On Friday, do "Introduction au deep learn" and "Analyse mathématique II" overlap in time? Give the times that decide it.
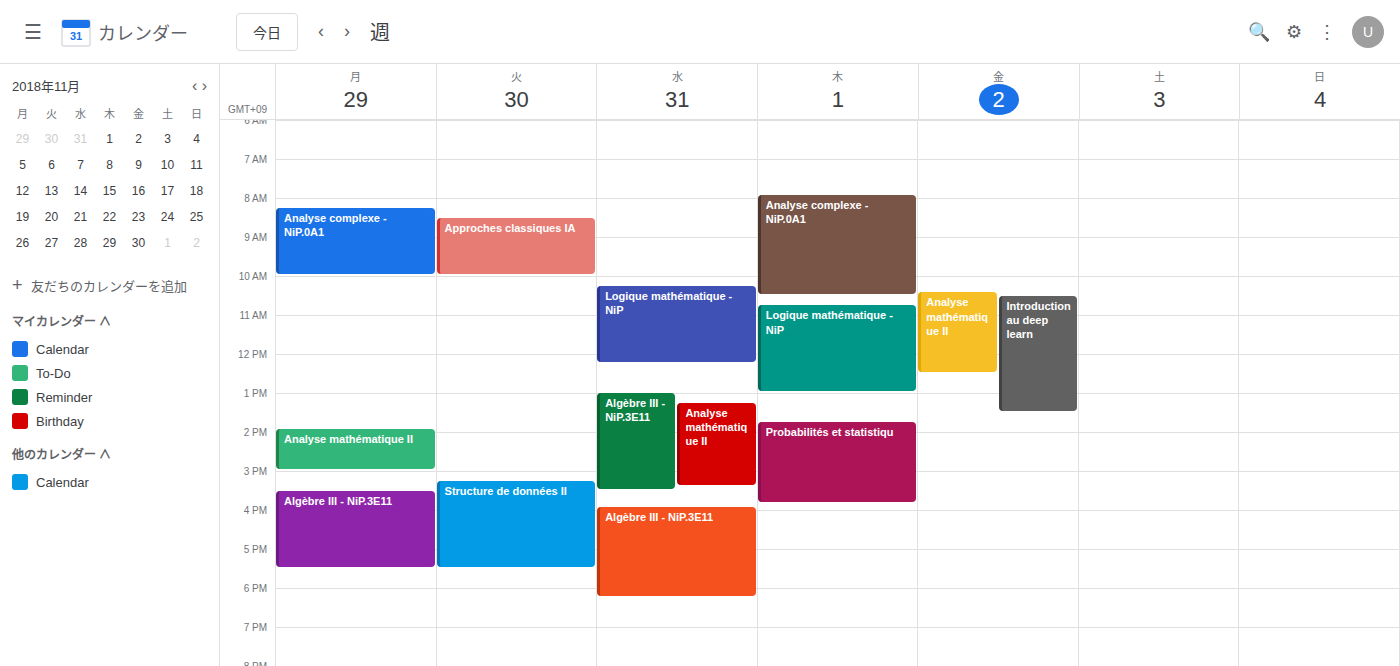
"Introduction au deep learn" starts at 10:30 AM, before "Analyse mathématique II" ends at 12:30 PM -- they overlap.